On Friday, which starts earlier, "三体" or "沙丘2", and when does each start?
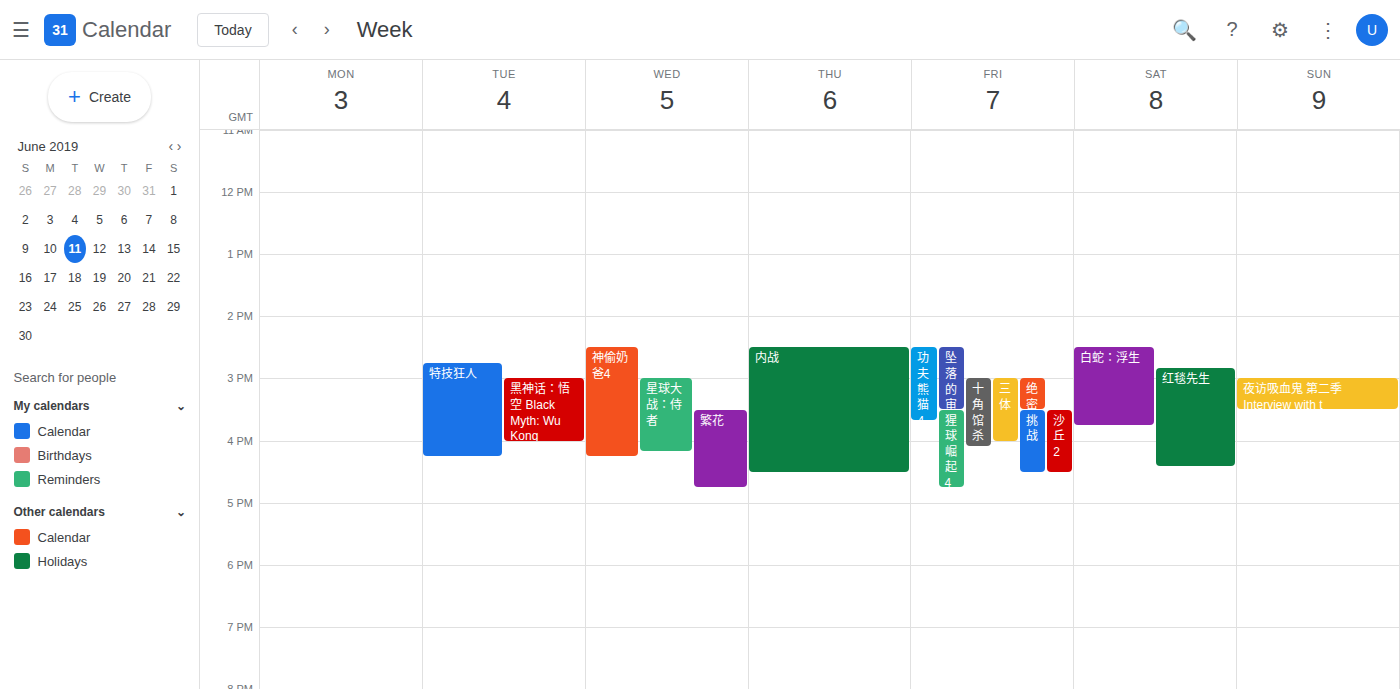
"三体" 3:00 PM; "沙丘2" 3:30 PM.